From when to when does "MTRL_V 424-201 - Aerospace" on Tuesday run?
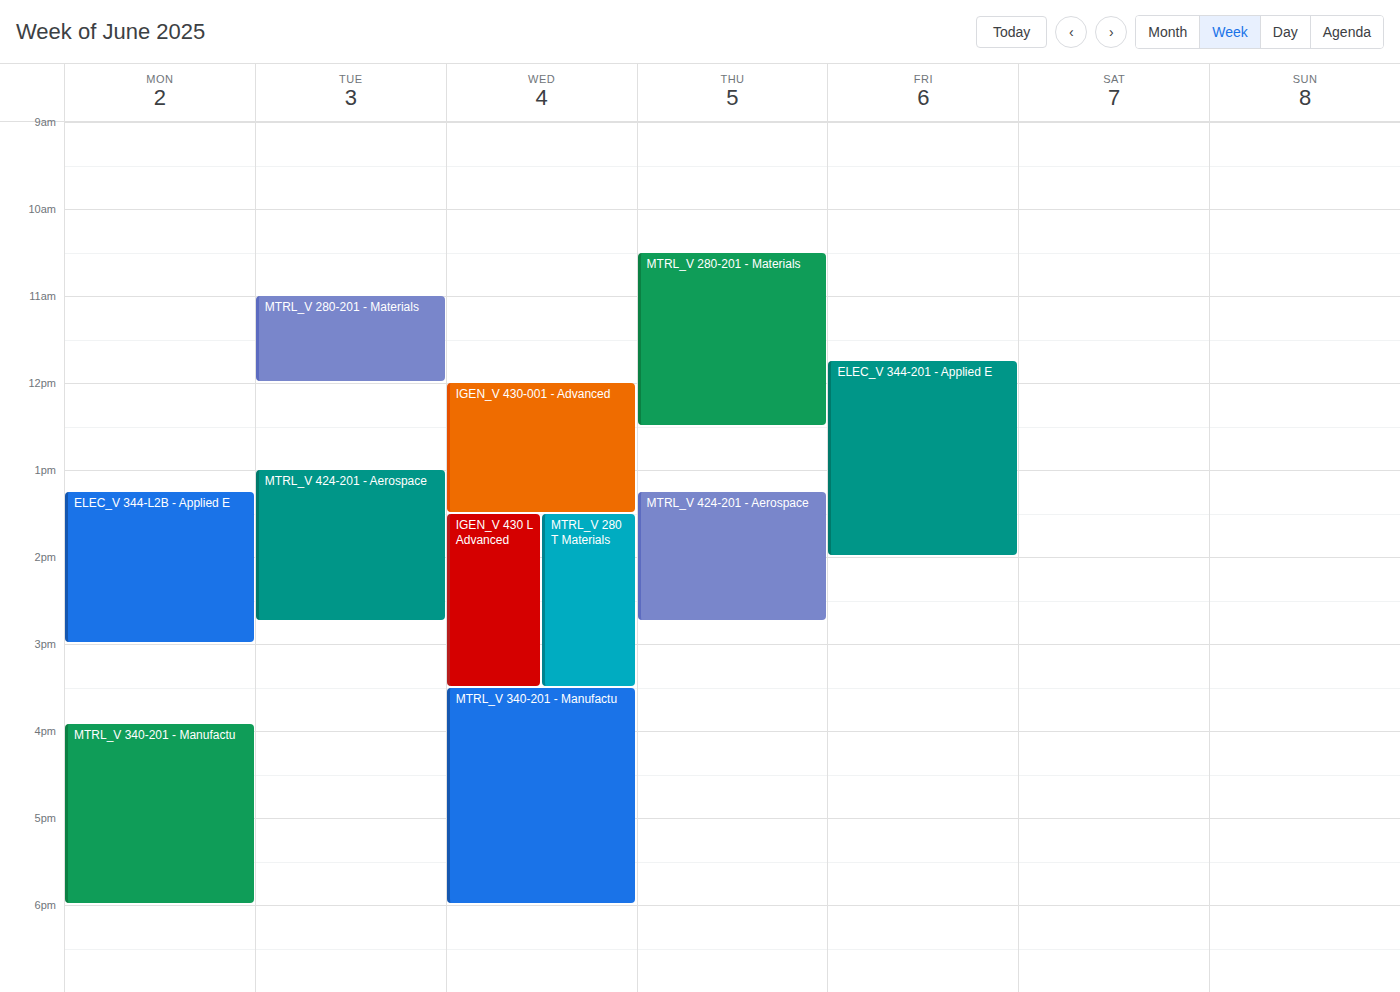
1:00 PM to 2:45 PM